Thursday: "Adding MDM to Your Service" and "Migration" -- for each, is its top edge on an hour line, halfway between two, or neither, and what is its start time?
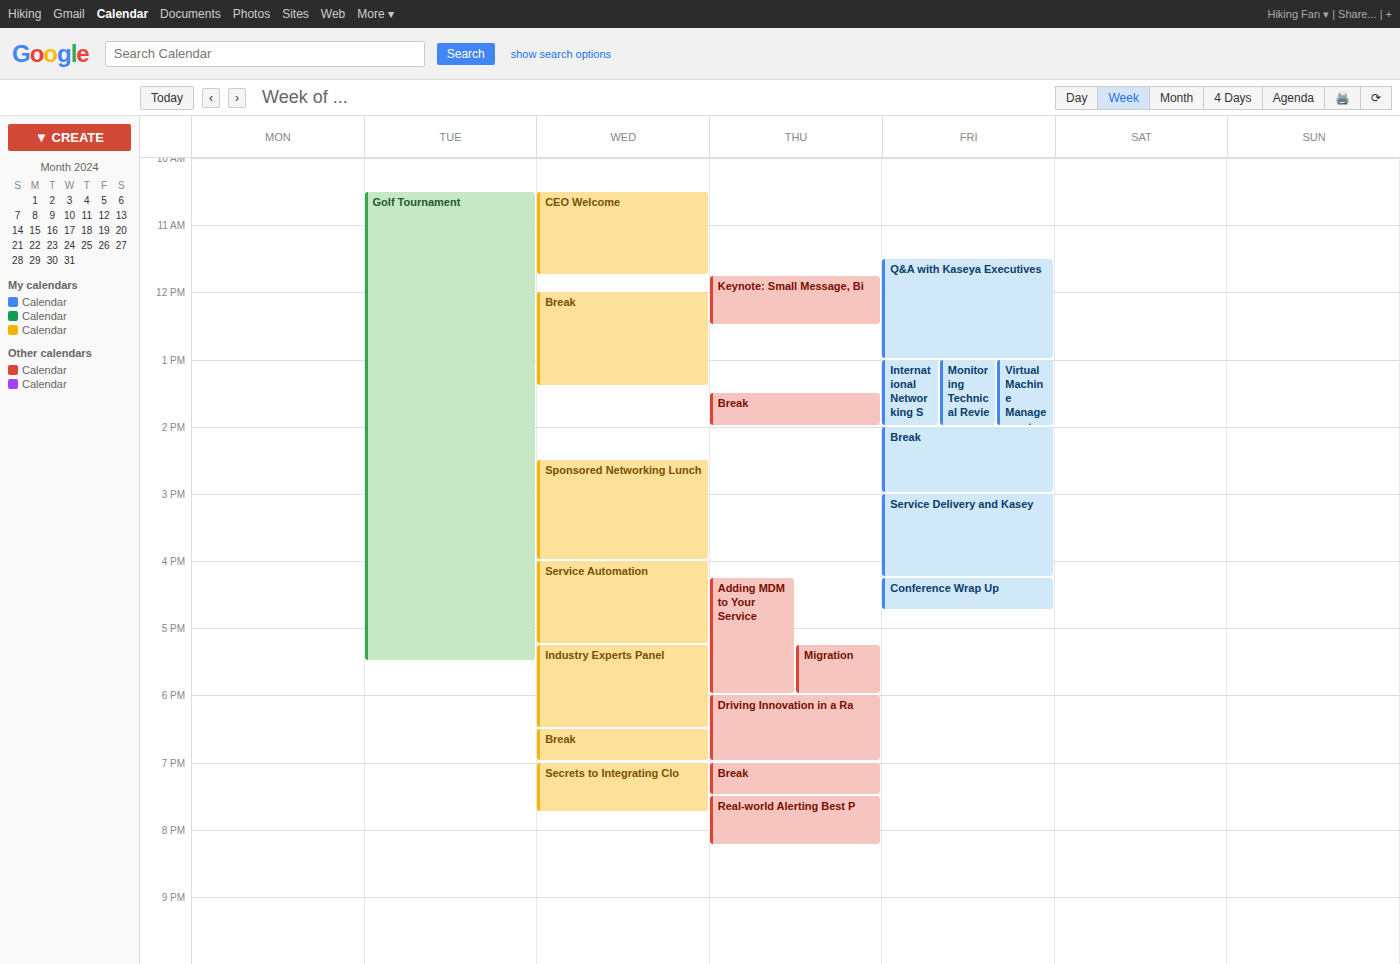
"Adding MDM to Your Service": 4:15 PM, neither: a quarter of the way from the 4 PM line to the 5 PM line. "Migration": 5:15 PM, neither: a quarter of the way from the 5 PM line to the 6 PM line.